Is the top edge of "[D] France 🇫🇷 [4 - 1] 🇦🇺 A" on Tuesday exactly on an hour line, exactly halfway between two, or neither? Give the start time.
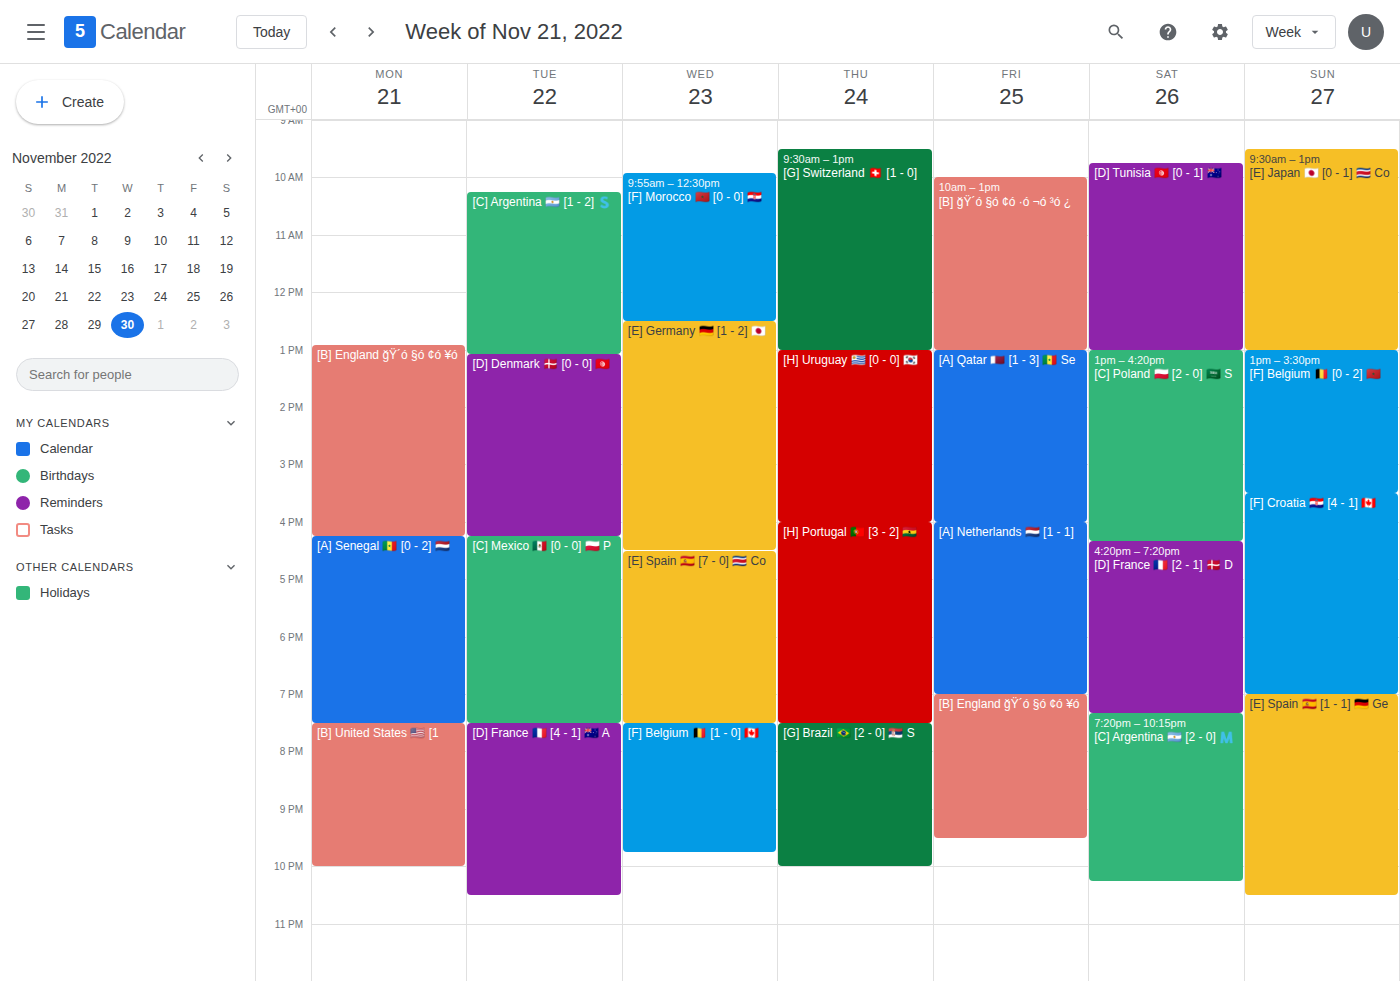
19:30 -- halfway between the 19:00 and 20:00 lines.